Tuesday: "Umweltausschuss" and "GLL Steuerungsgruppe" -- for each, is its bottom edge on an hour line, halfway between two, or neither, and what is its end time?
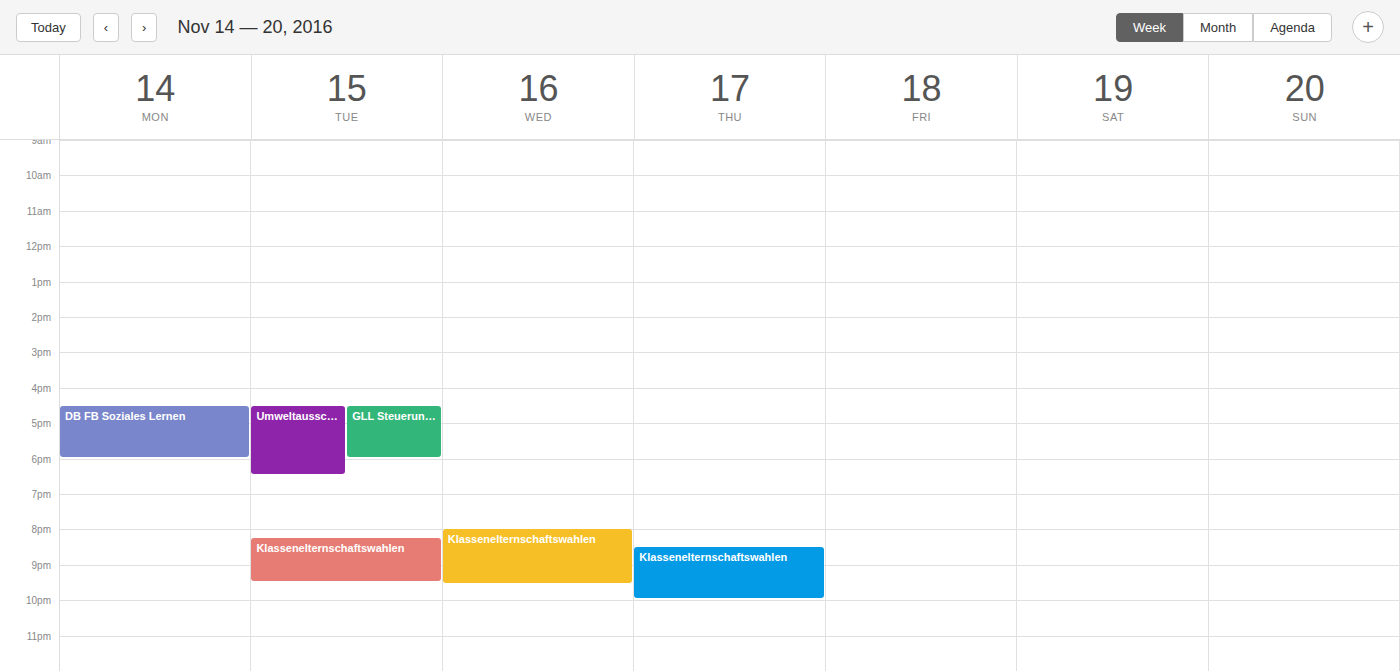
"Umweltausschuss": 6:30 PM, halfway between the 6 PM and 7 PM lines. "GLL Steuerungsgruppe": 6:00 PM, exactly on the 6 PM line.